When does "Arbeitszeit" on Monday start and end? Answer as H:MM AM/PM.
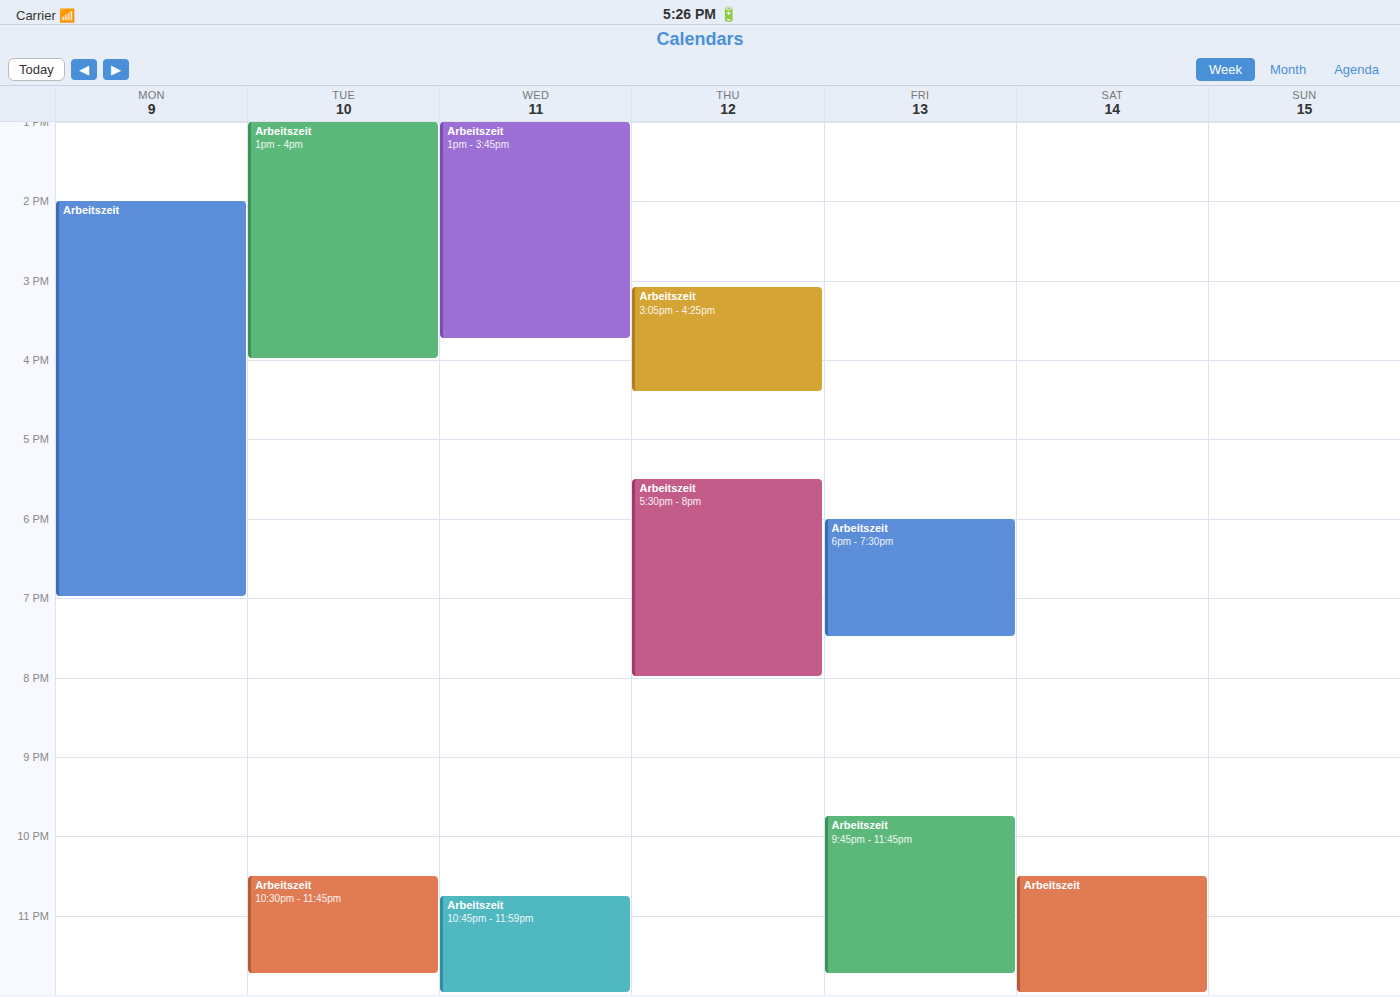
2:00 PM to 7:00 PM